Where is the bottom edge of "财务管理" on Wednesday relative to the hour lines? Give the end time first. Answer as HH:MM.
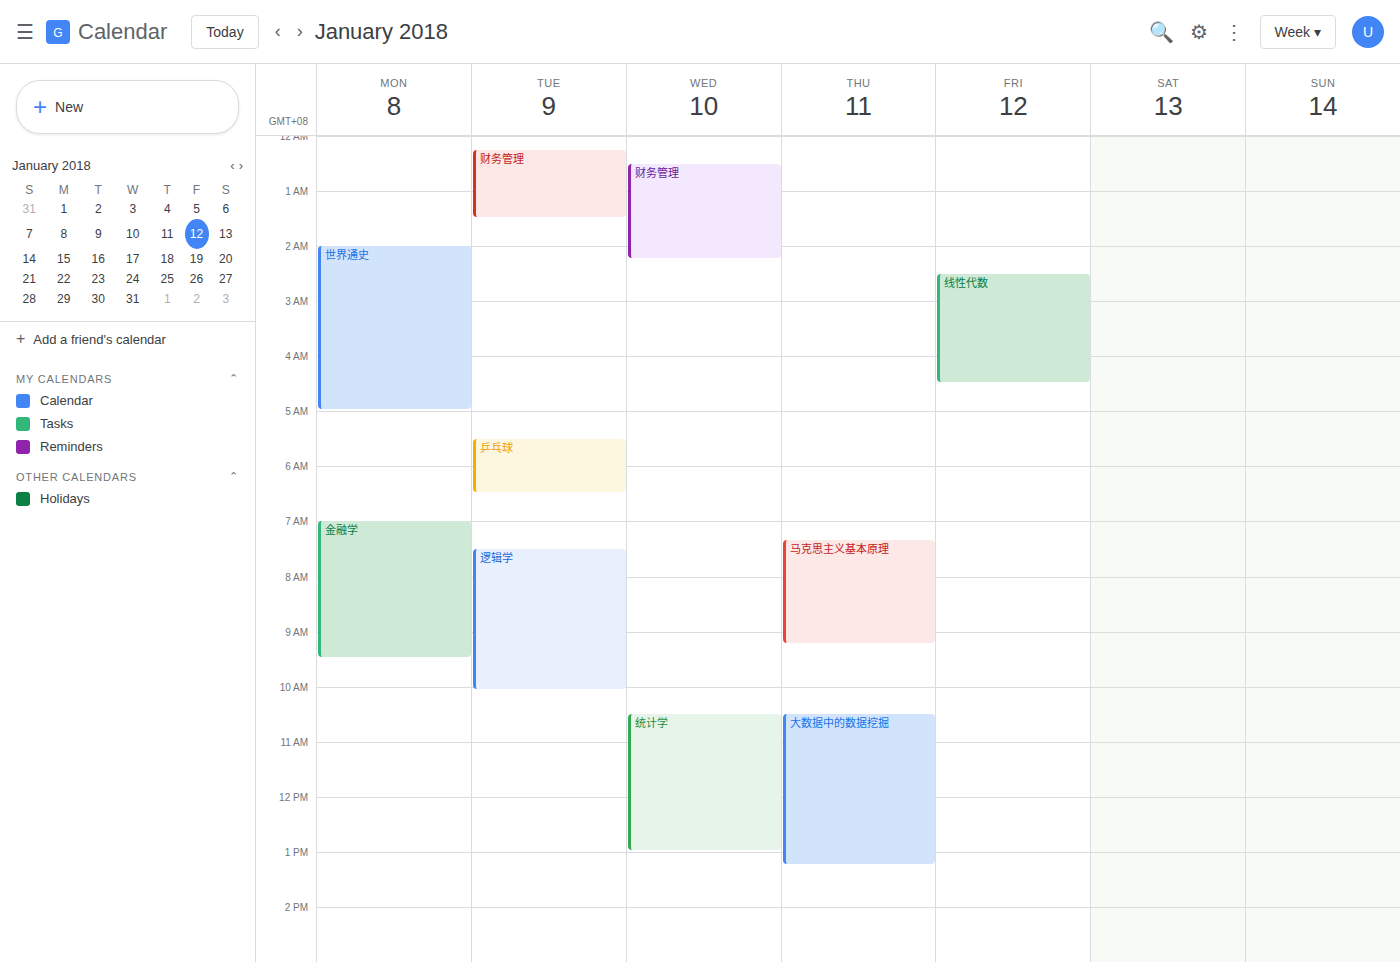
02:15 -- neither: a quarter of the way from the 02:00 line to the 03:00 line.